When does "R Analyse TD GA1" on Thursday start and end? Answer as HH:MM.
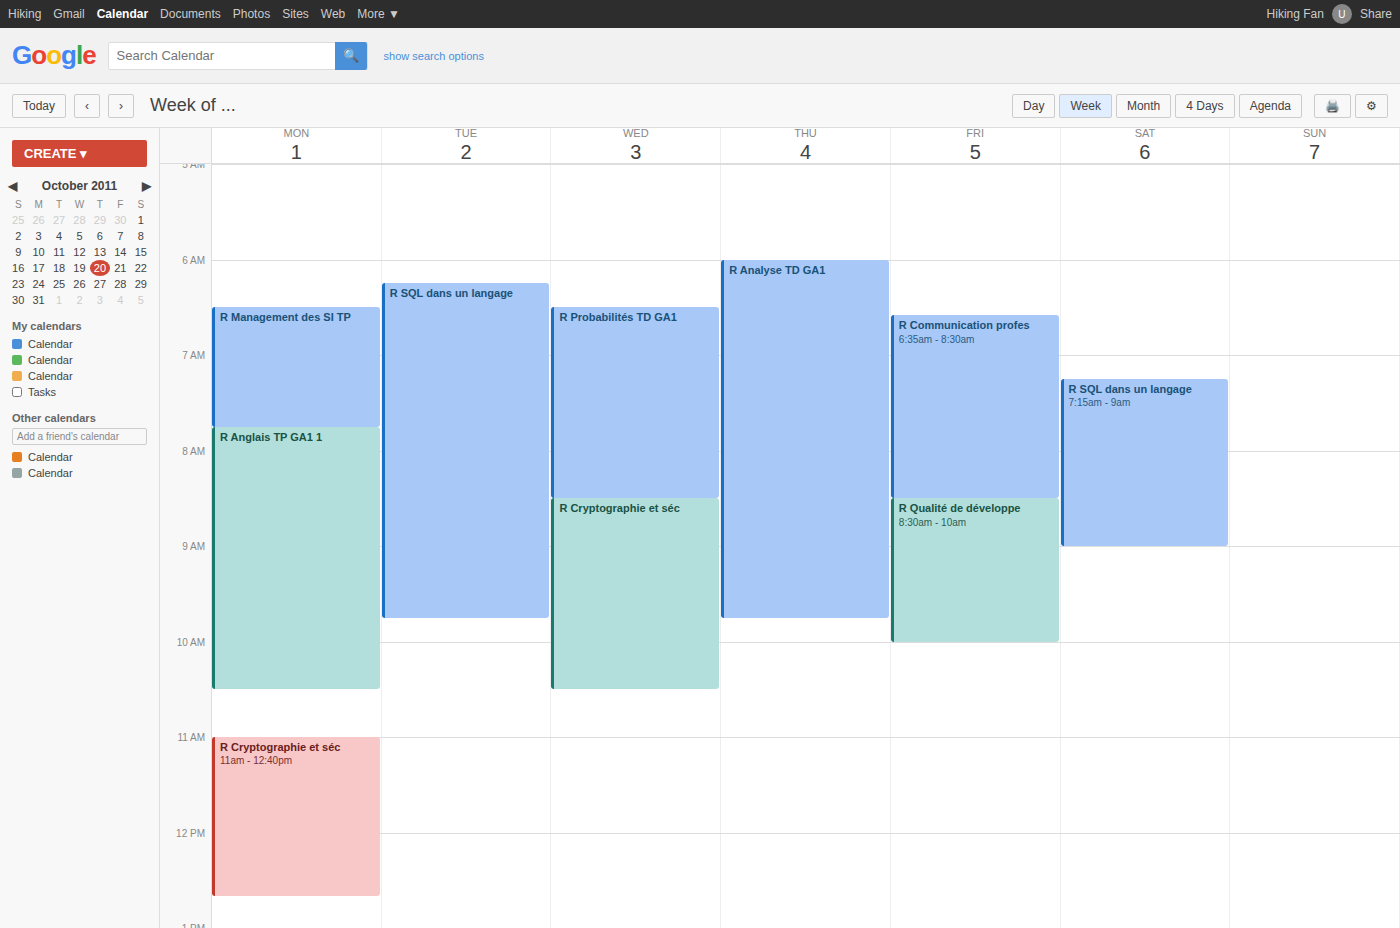
06:00 to 09:45